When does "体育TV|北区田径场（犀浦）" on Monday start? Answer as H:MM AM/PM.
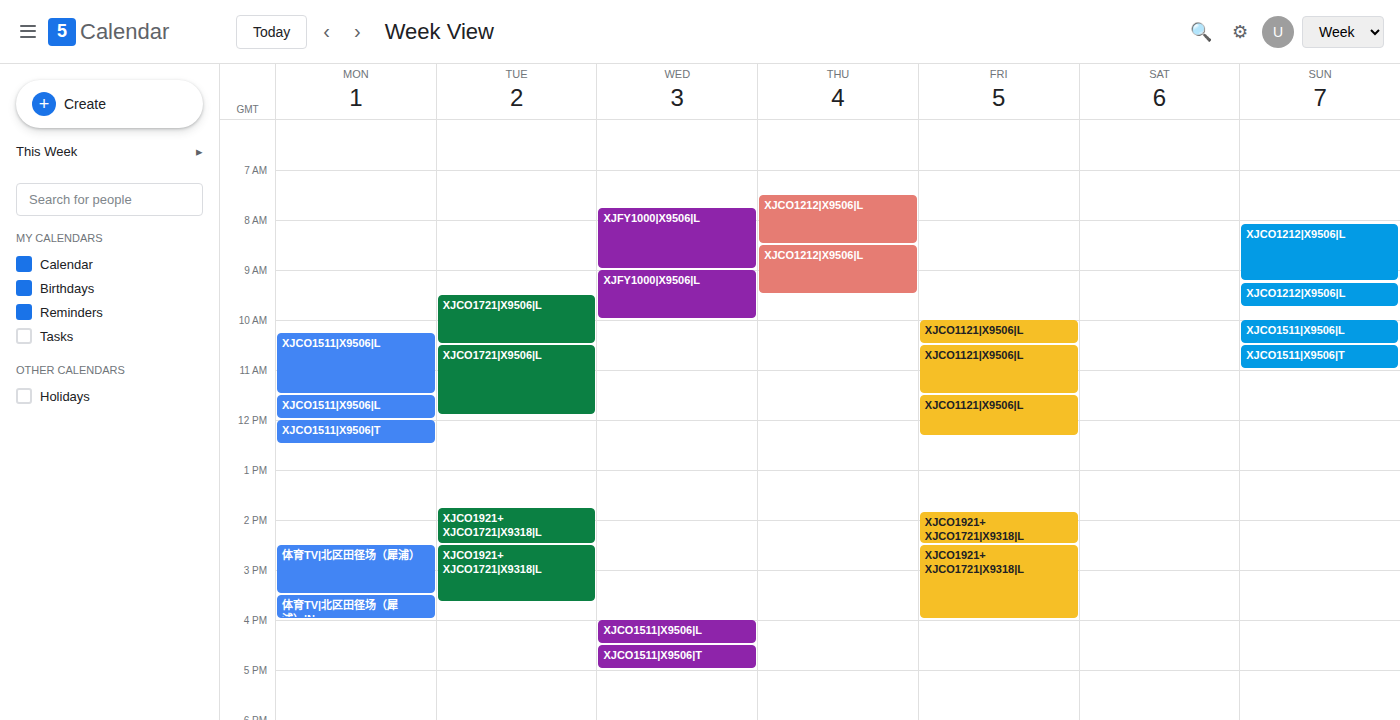
2:30 PM